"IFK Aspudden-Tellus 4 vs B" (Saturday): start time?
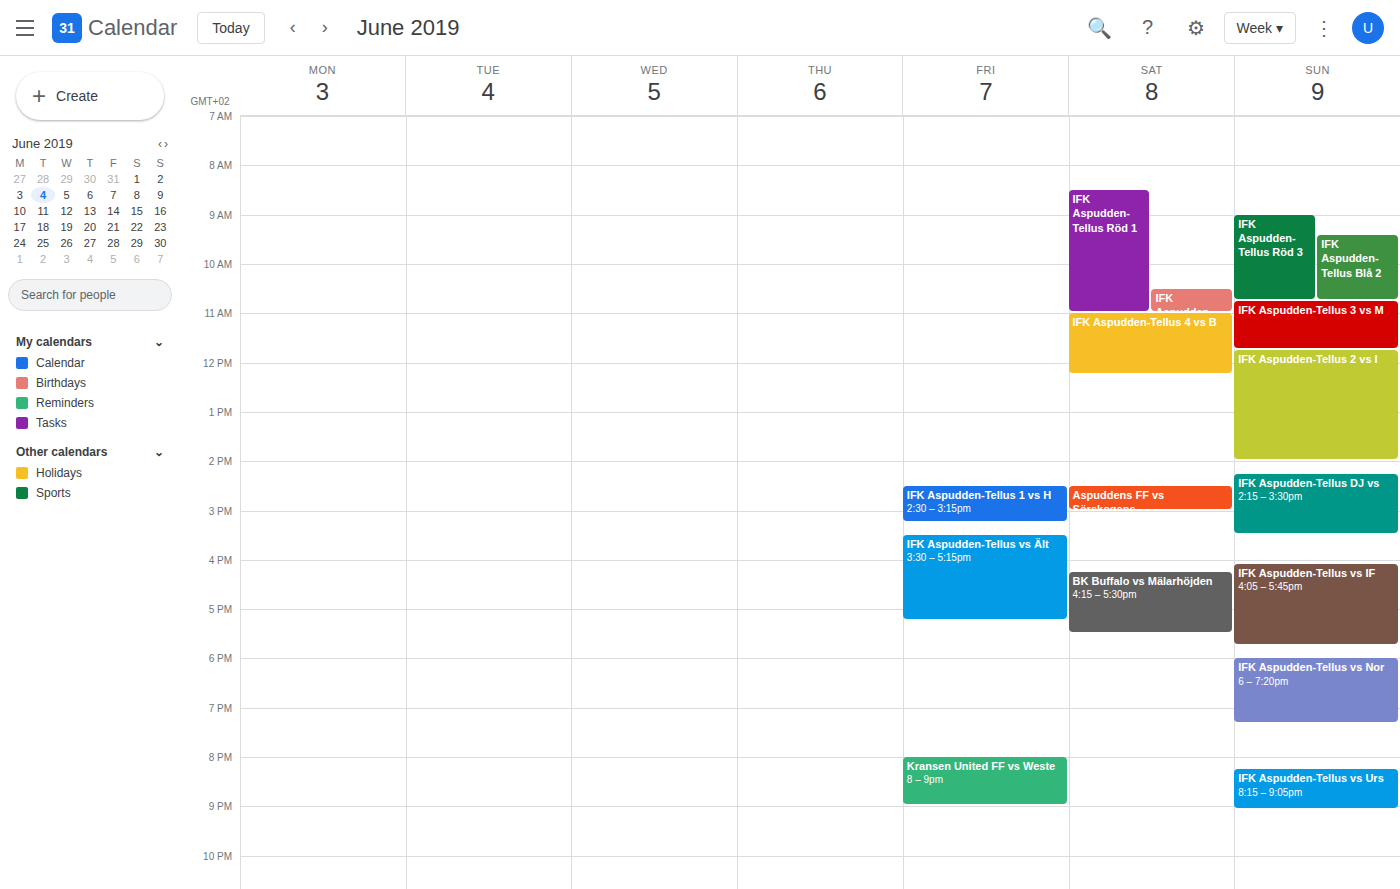
11:00 AM